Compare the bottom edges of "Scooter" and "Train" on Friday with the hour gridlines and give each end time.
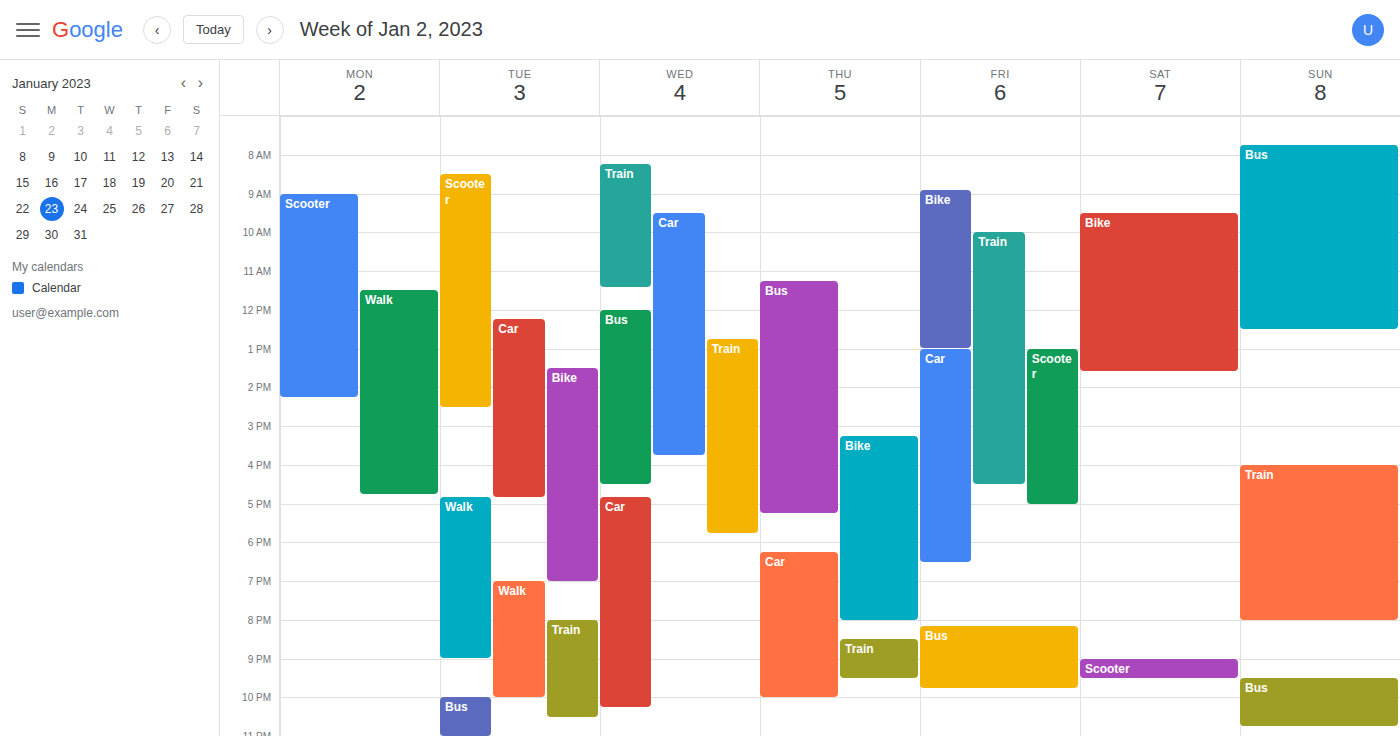
"Scooter": 5:00 PM, exactly on the 5 PM line. "Train": 4:30 PM, halfway between the 4 PM and 5 PM lines.